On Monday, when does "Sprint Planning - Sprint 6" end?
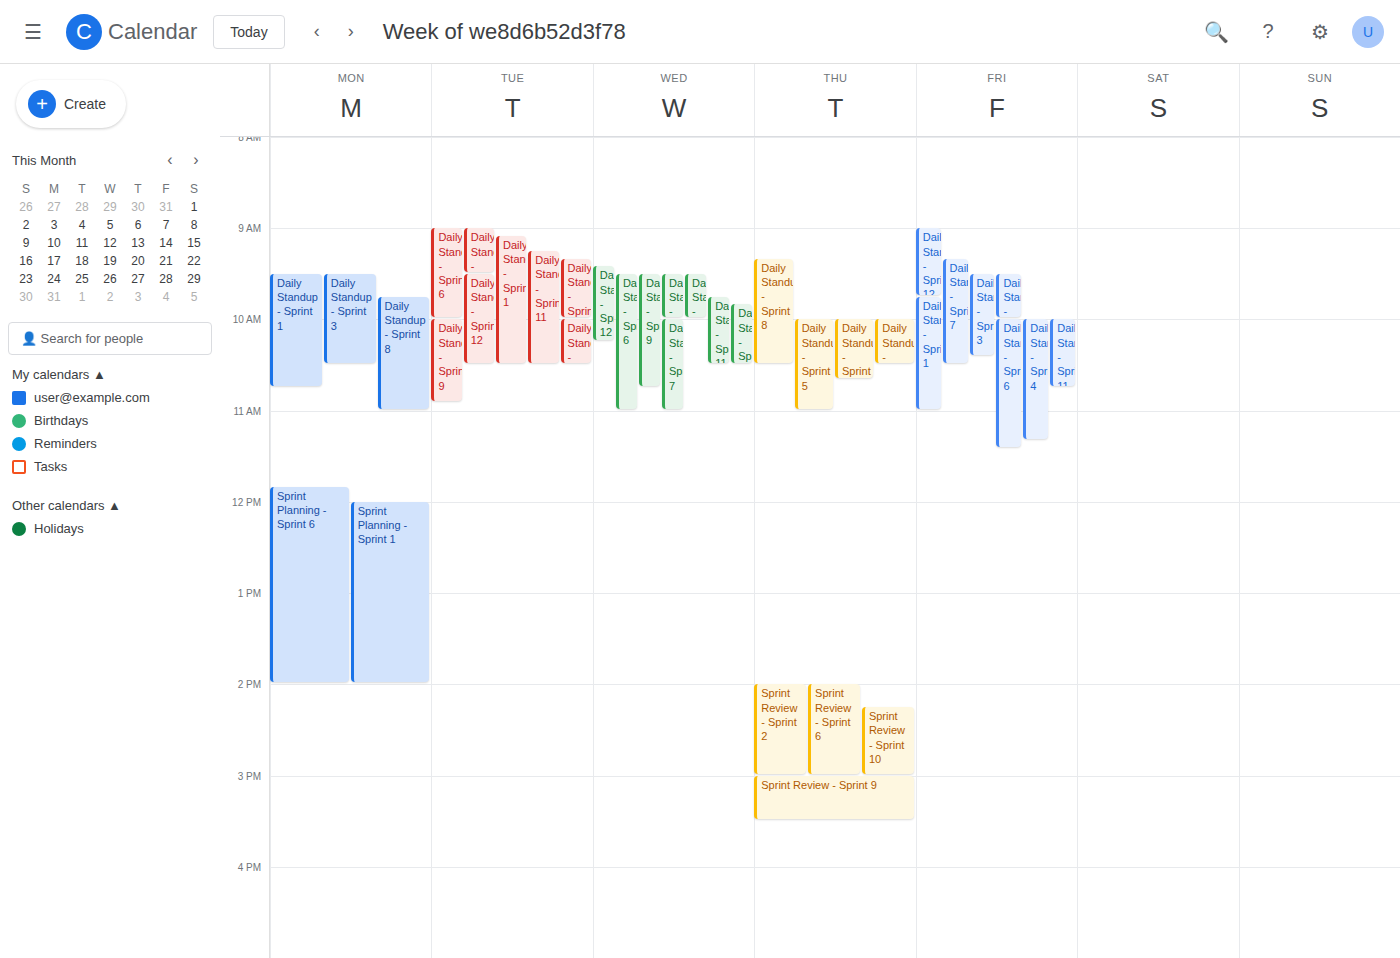
2:00 PM